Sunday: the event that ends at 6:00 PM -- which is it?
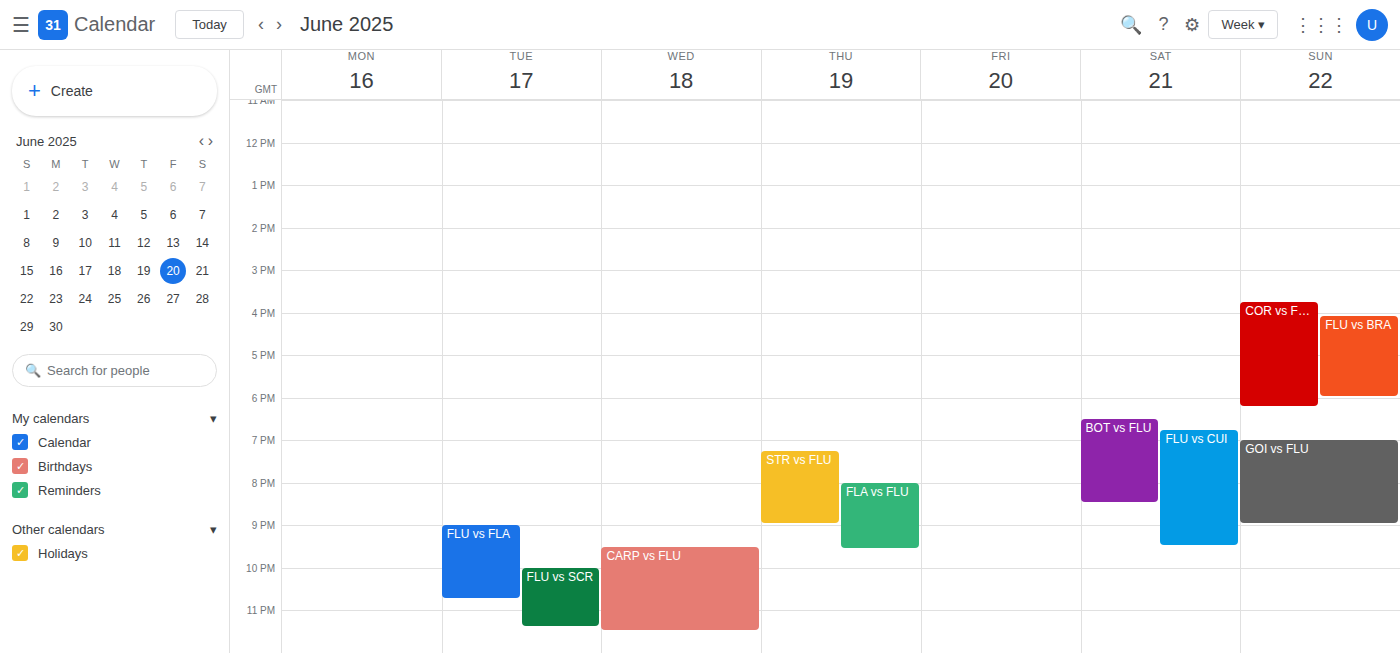
"FLU vs BRA"